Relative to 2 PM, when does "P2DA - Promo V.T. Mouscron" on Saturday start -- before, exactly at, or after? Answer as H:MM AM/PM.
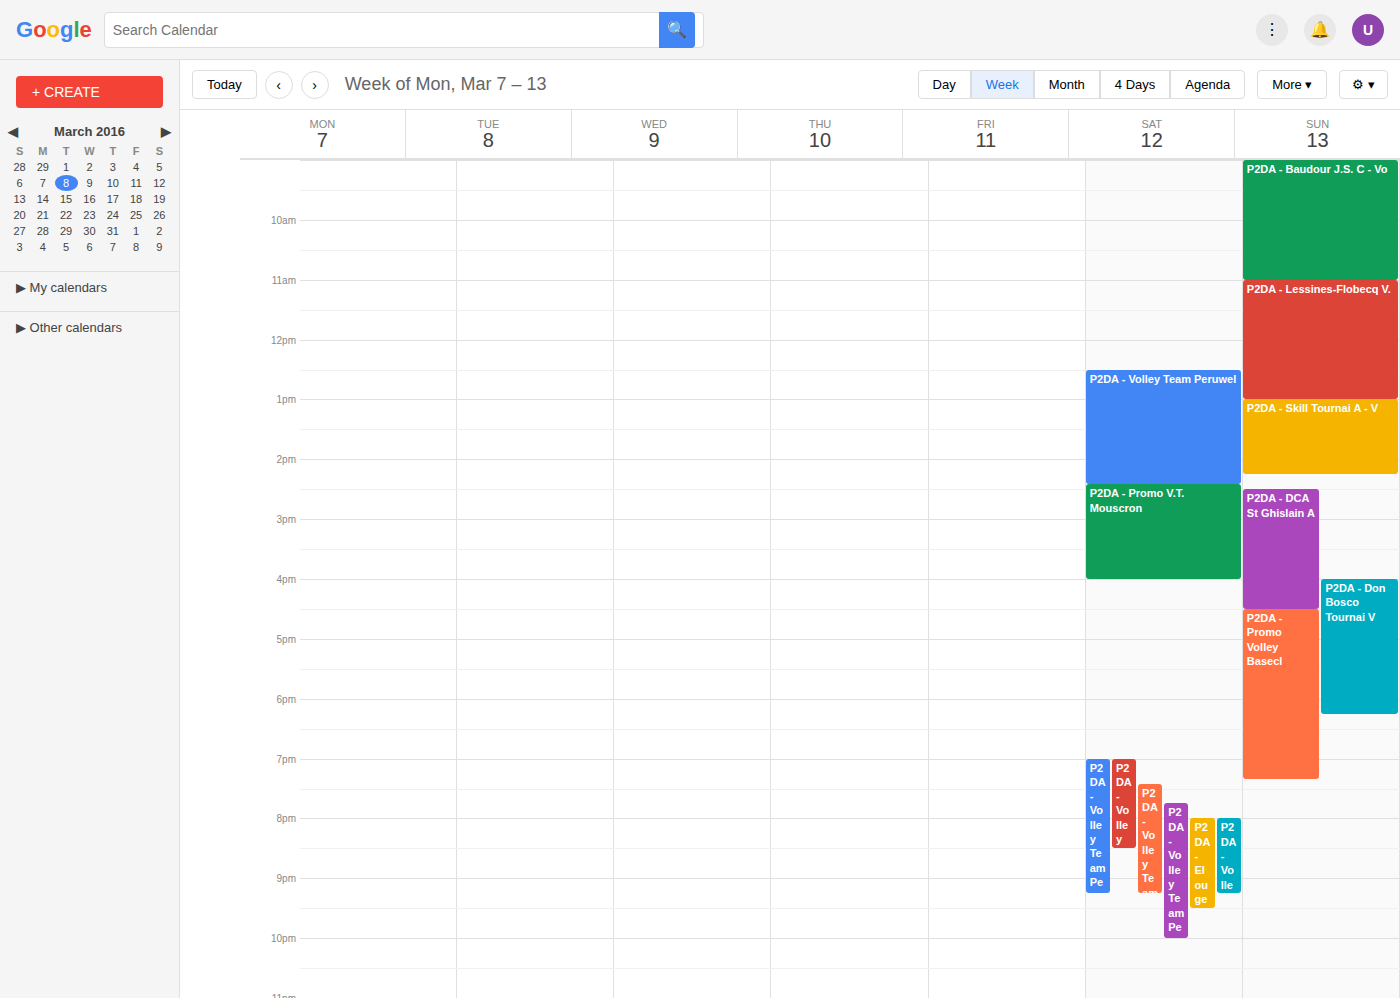
2:25 PM -- after 2 PM, 25 minutes below the 2 PM line.